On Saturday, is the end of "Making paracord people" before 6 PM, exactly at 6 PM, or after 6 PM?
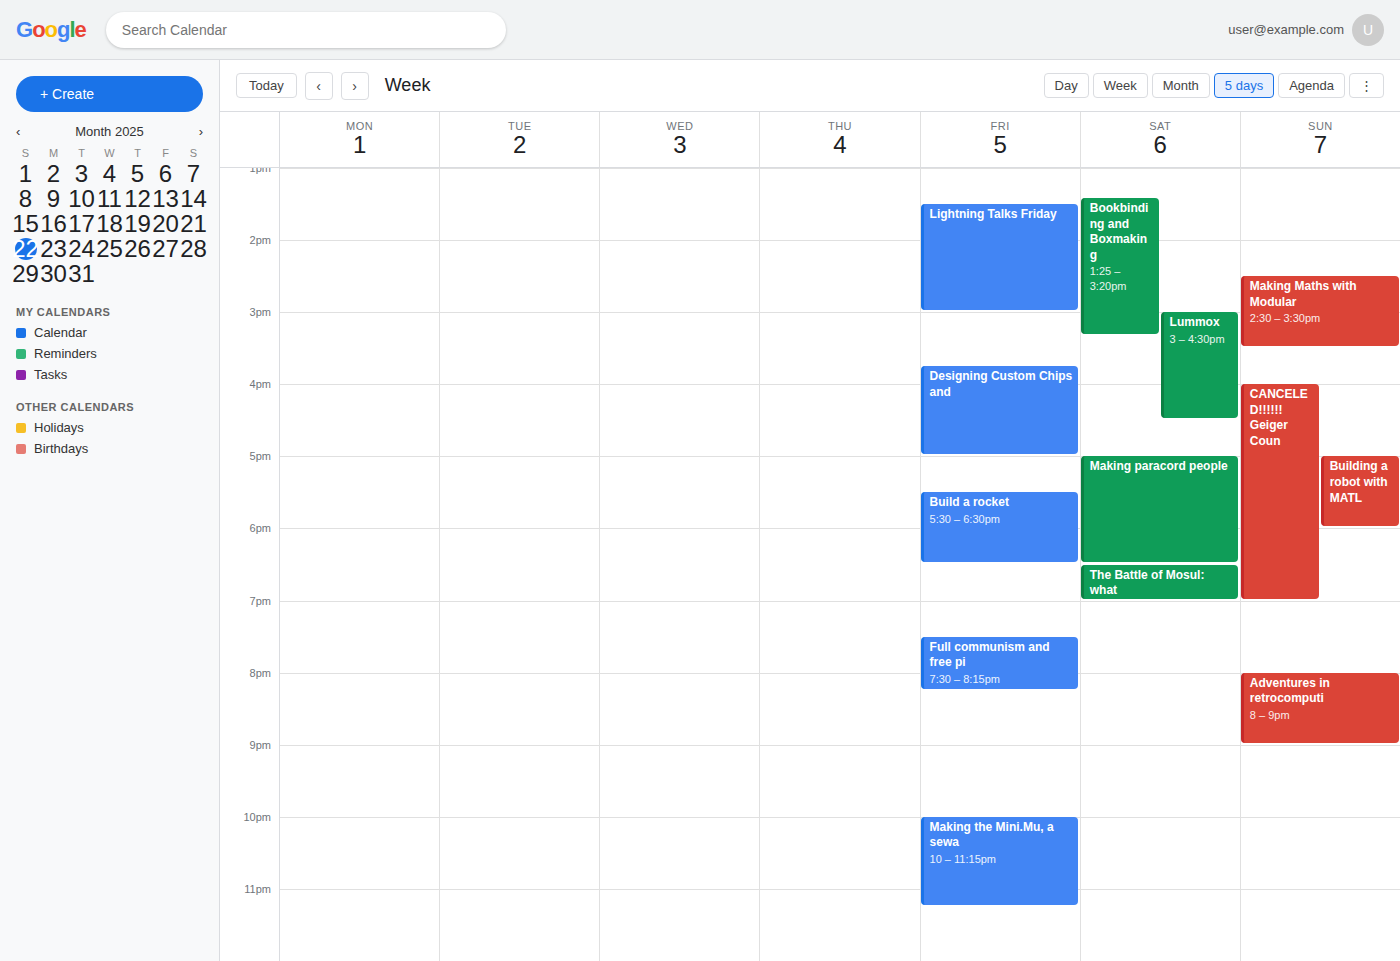
6:30 PM -- after 6 PM, 30 minutes below the 6 PM line.